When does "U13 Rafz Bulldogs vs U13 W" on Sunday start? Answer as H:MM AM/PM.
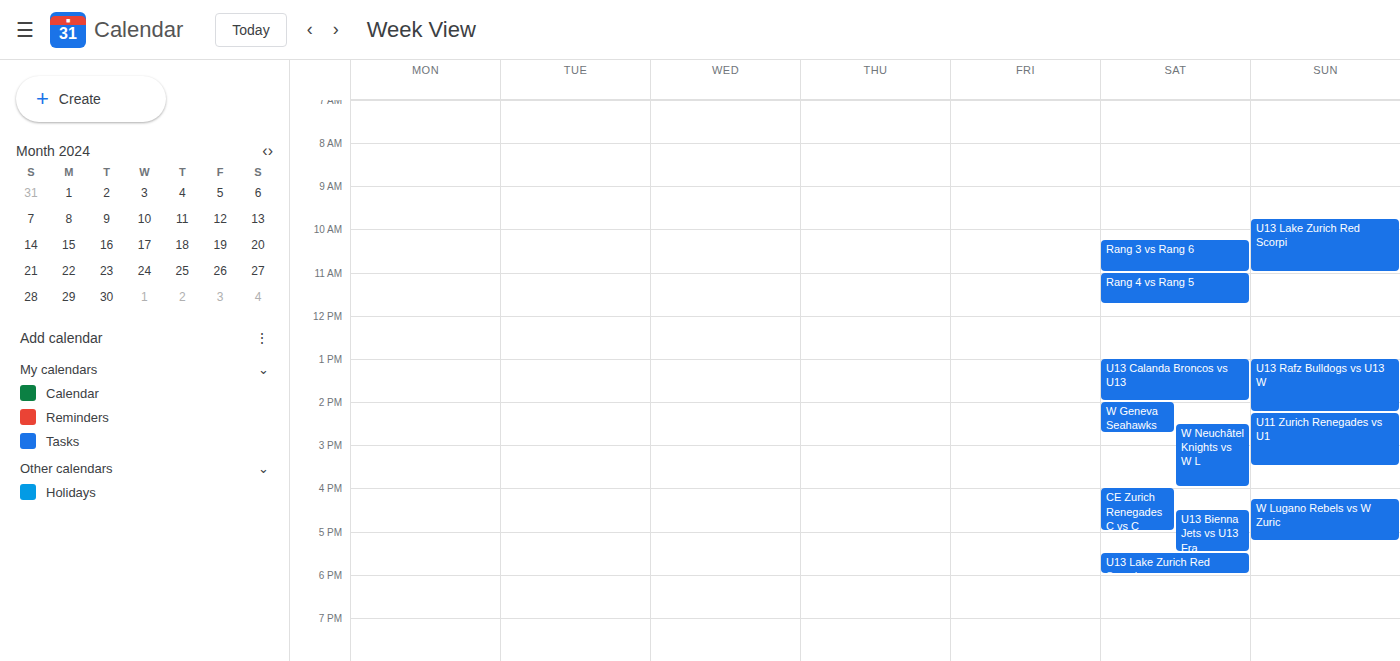
1:00 PM